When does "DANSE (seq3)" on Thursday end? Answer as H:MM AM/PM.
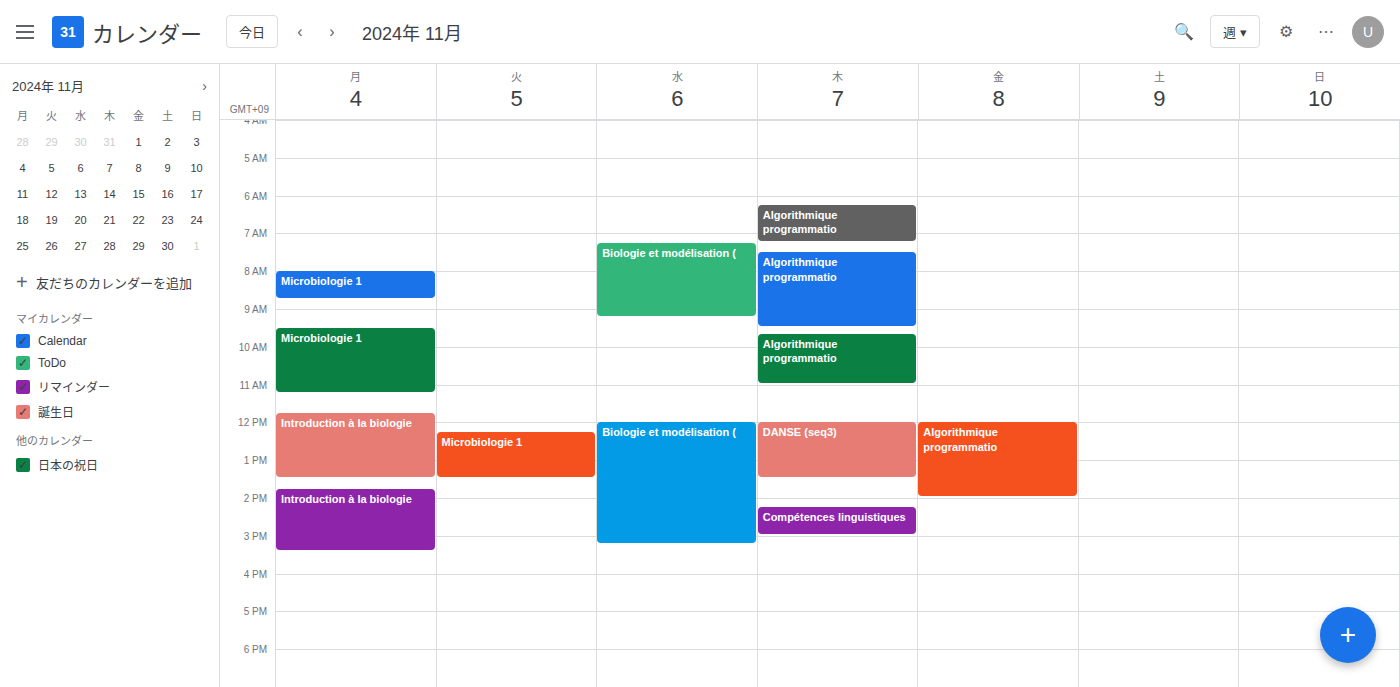
1:30 PM